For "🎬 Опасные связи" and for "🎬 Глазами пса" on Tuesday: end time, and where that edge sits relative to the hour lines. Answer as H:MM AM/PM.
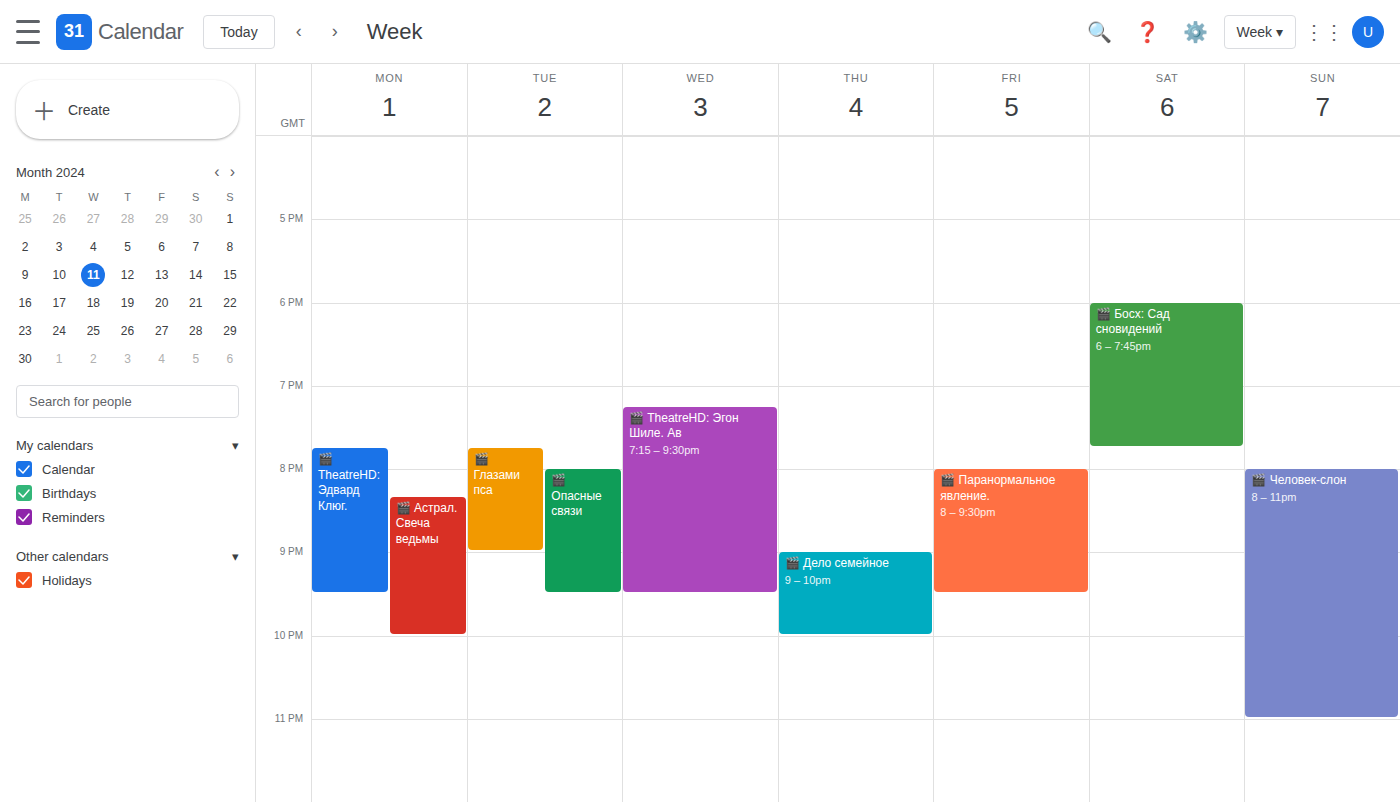
"🎬 Опасные связи": 9:30 PM, halfway between the 9 PM and 10 PM lines. "🎬 Глазами пса": 9:00 PM, exactly on the 9 PM line.